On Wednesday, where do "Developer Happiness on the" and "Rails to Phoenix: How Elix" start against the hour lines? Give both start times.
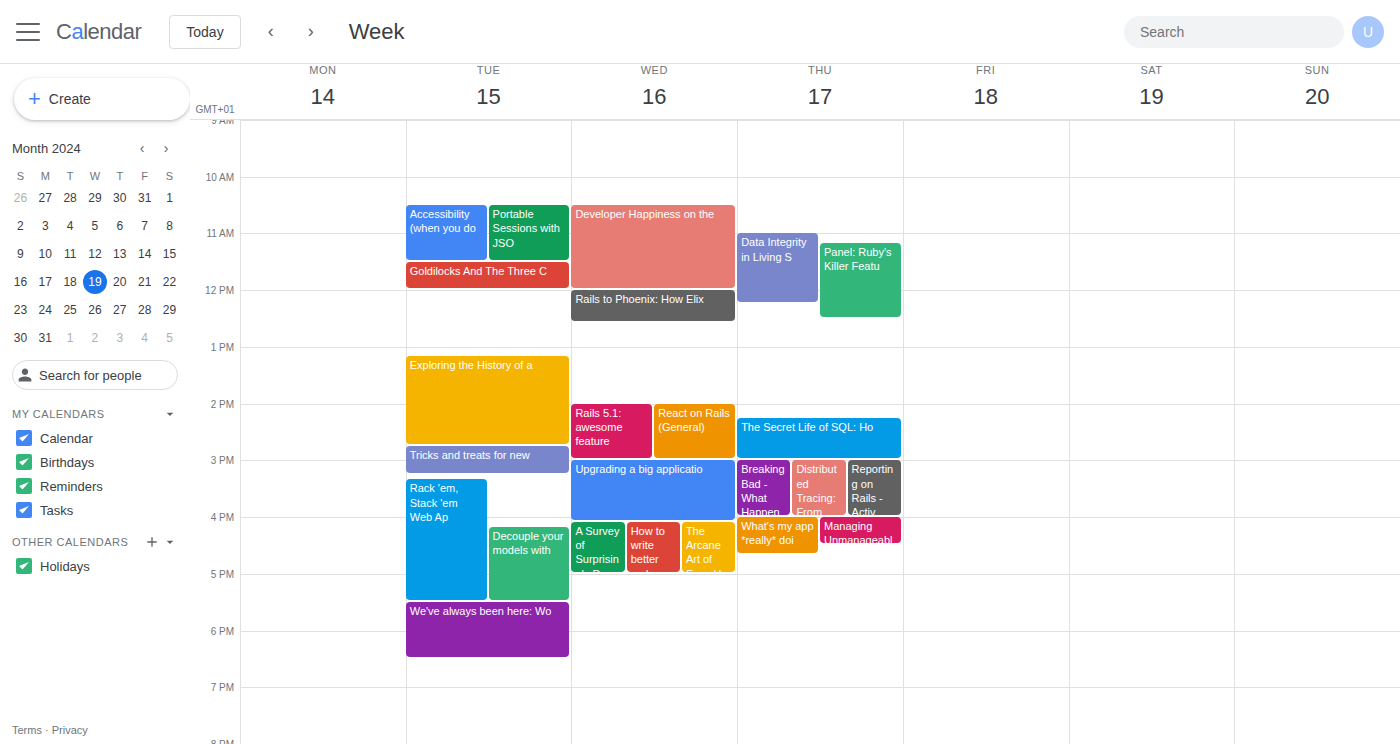
"Developer Happiness on the": 10:30, halfway between the 10:00 and 11:00 lines. "Rails to Phoenix: How Elix": 12:00, exactly on the 12:00 line.